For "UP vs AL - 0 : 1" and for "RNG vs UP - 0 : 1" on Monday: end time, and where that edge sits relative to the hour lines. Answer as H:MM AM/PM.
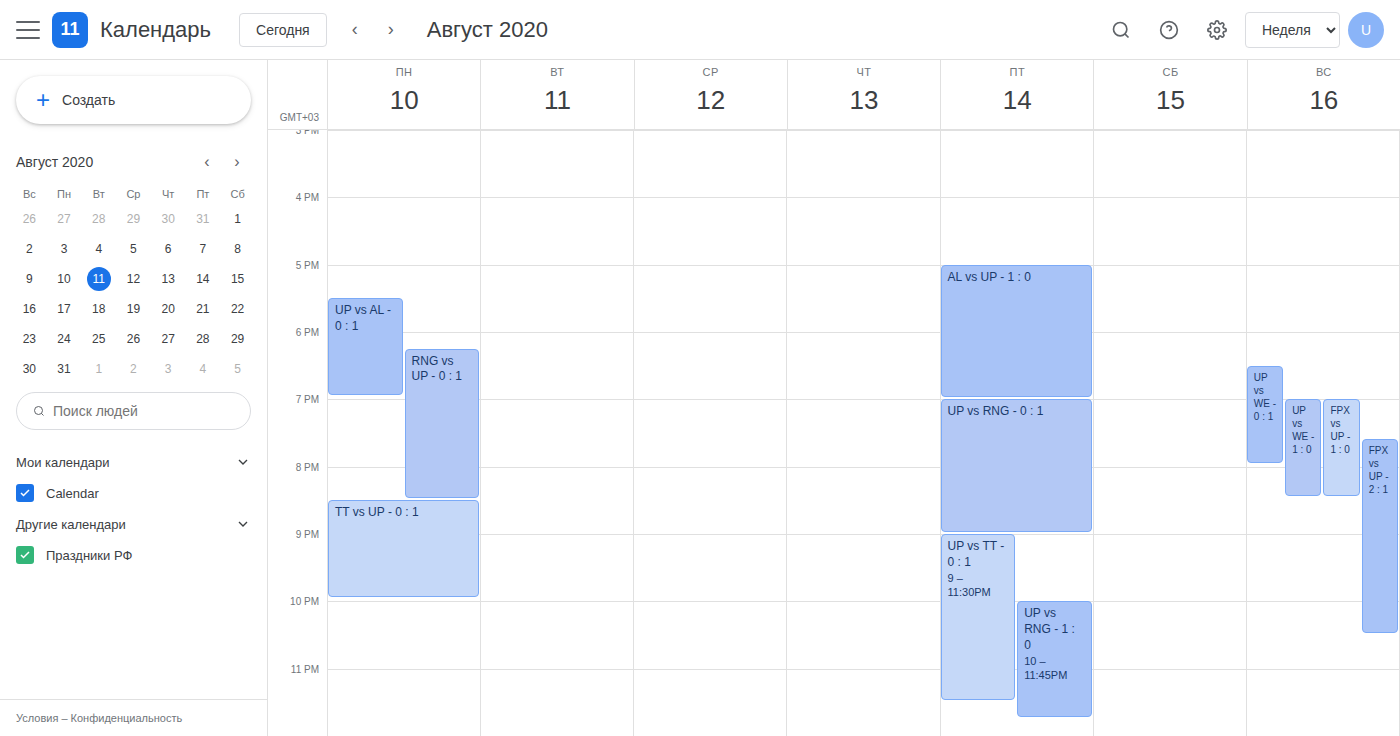
"UP vs AL - 0 : 1": 7:00 PM, exactly on the 7 PM line. "RNG vs UP - 0 : 1": 8:30 PM, halfway between the 8 PM and 9 PM lines.